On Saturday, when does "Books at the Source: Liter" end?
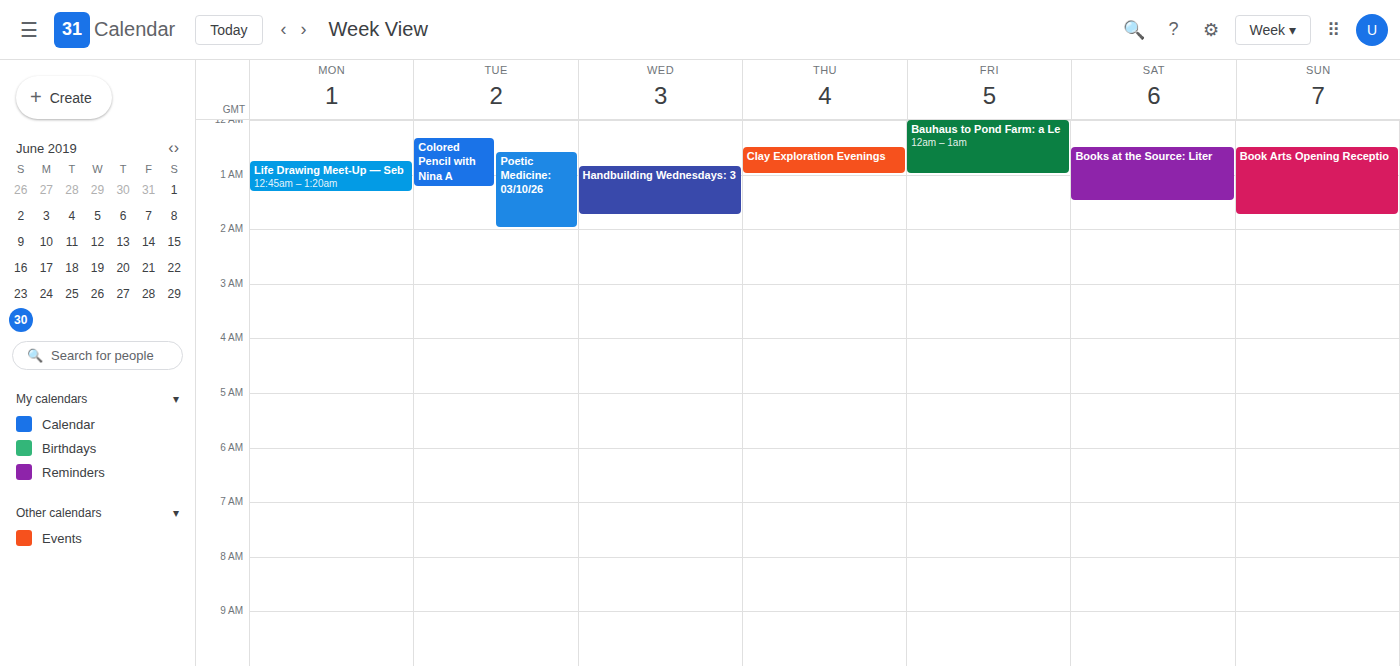
1:30 AM